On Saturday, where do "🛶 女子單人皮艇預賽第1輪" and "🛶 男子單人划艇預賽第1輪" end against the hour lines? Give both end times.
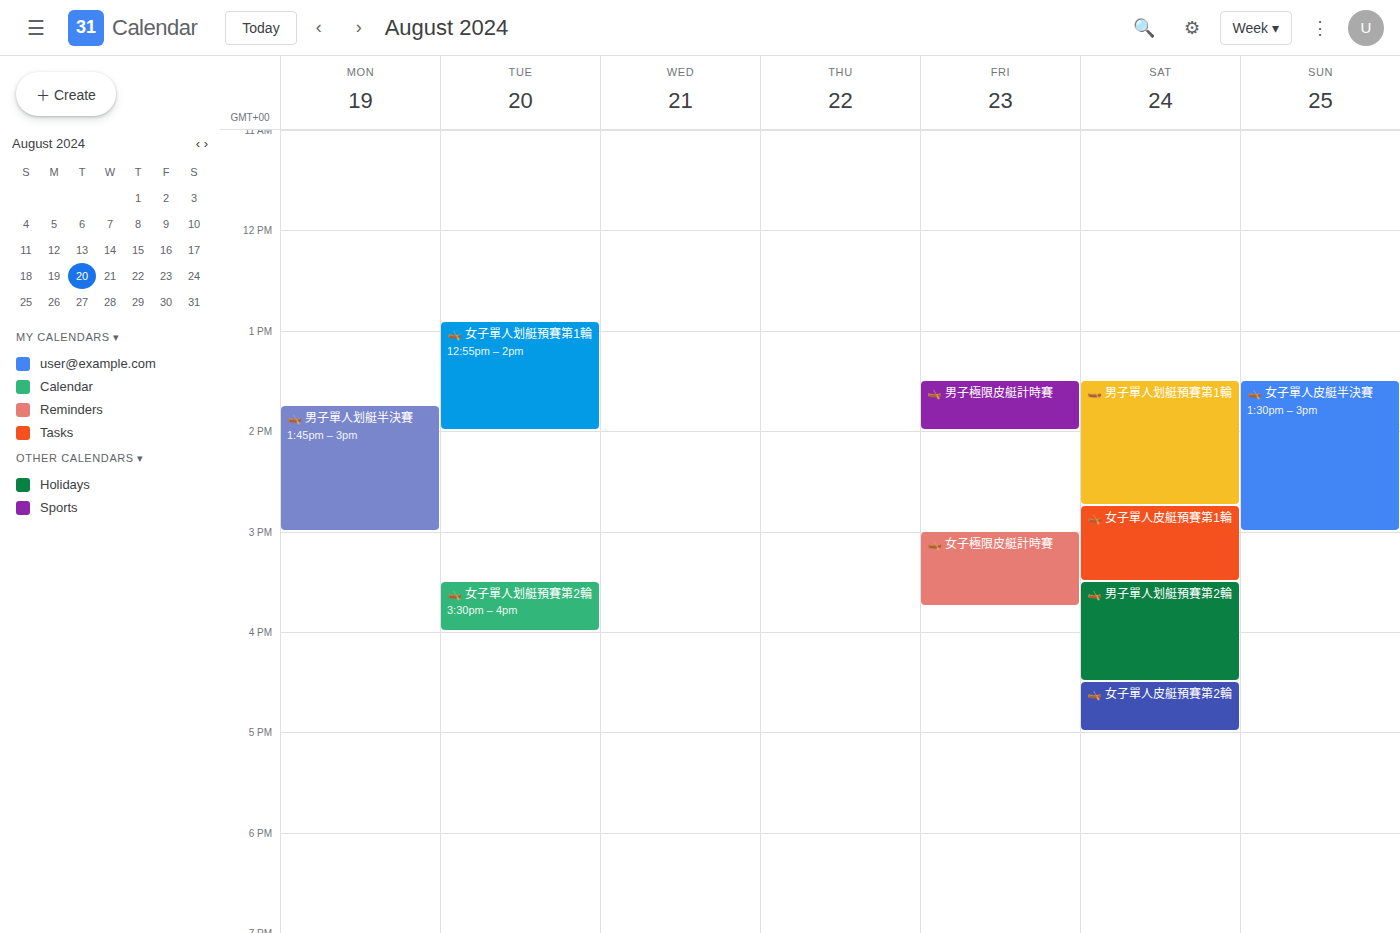
"🛶 女子單人皮艇預賽第1輪": 3:30 PM, halfway between the 3 PM and 4 PM lines. "🛶 男子單人划艇預賽第1輪": 2:45 PM, neither: three quarters of the way from the 2 PM line to the 3 PM line.